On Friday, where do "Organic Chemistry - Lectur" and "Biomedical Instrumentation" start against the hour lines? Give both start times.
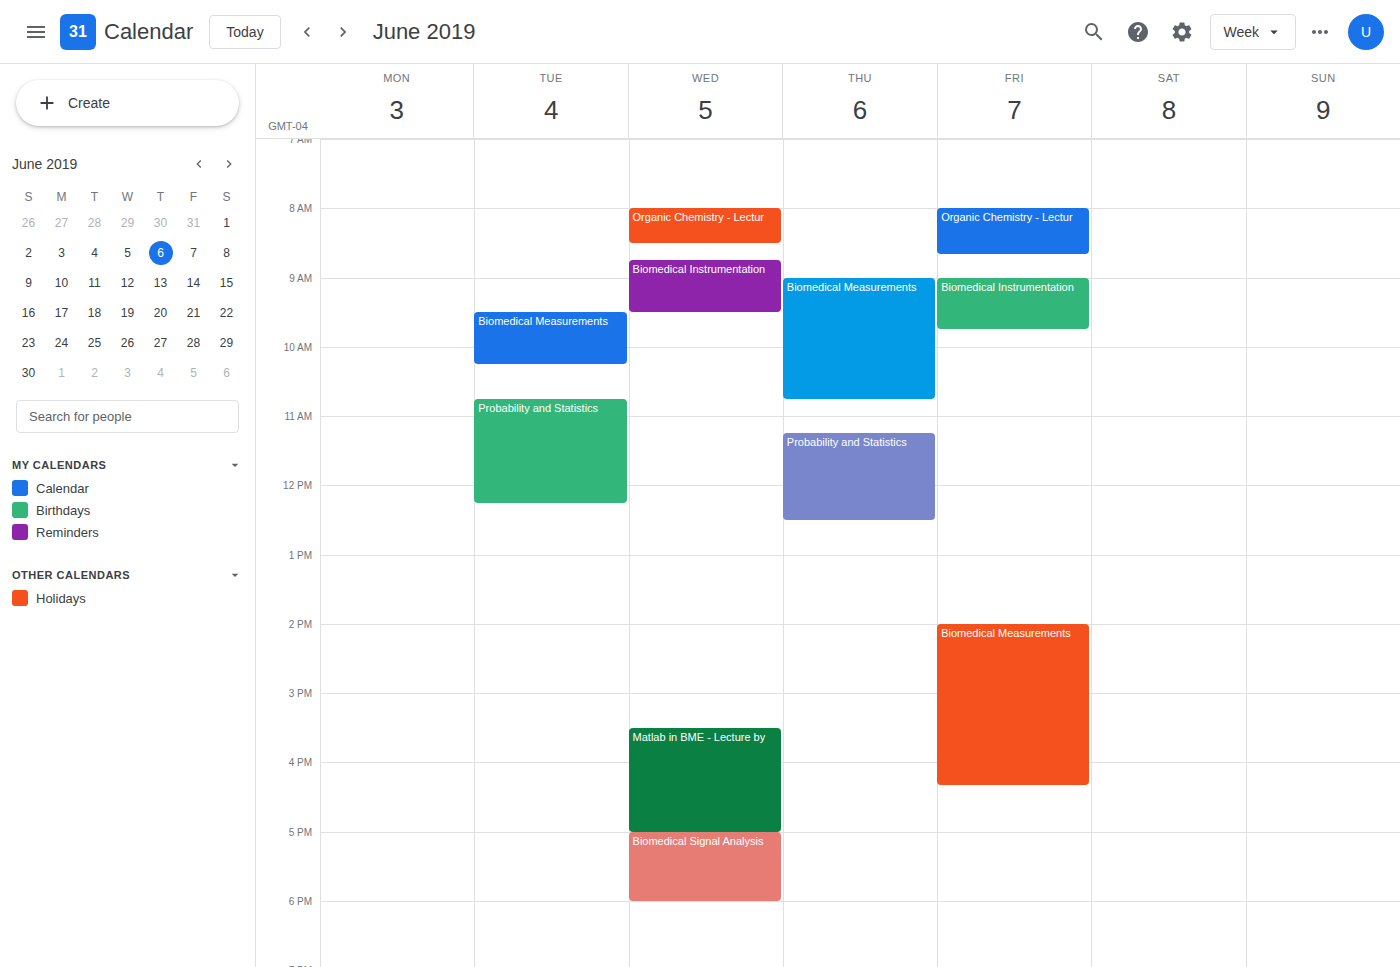
"Organic Chemistry - Lectur": 8:00 AM, exactly on the 8 AM line. "Biomedical Instrumentation": 9:00 AM, exactly on the 9 AM line.